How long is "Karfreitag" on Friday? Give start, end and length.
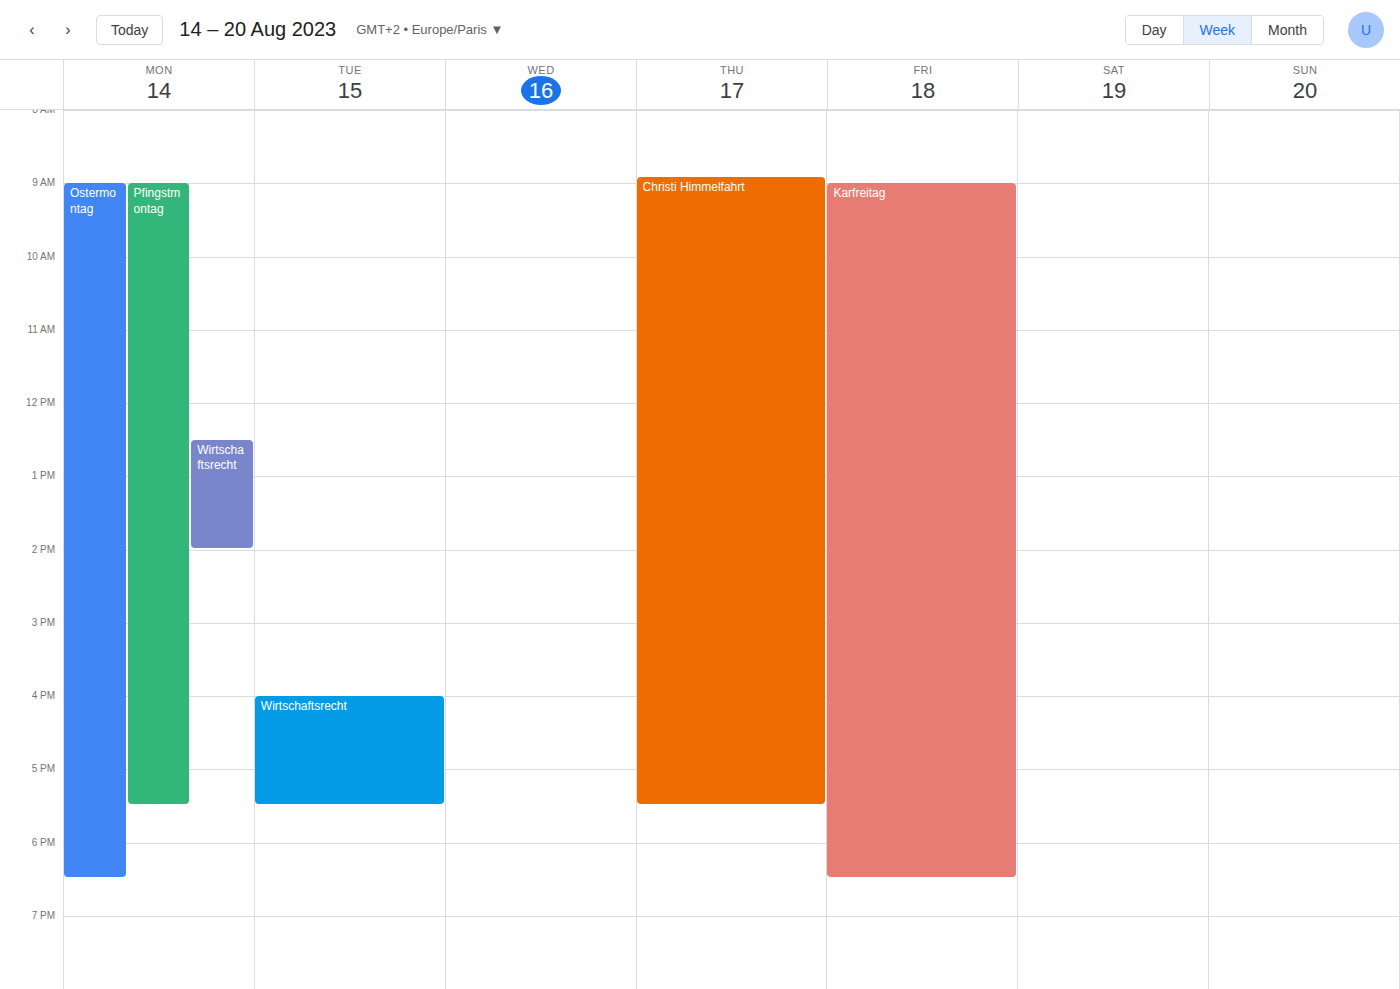
9:00 AM to 6:30 PM, 9 hours 30 minutes